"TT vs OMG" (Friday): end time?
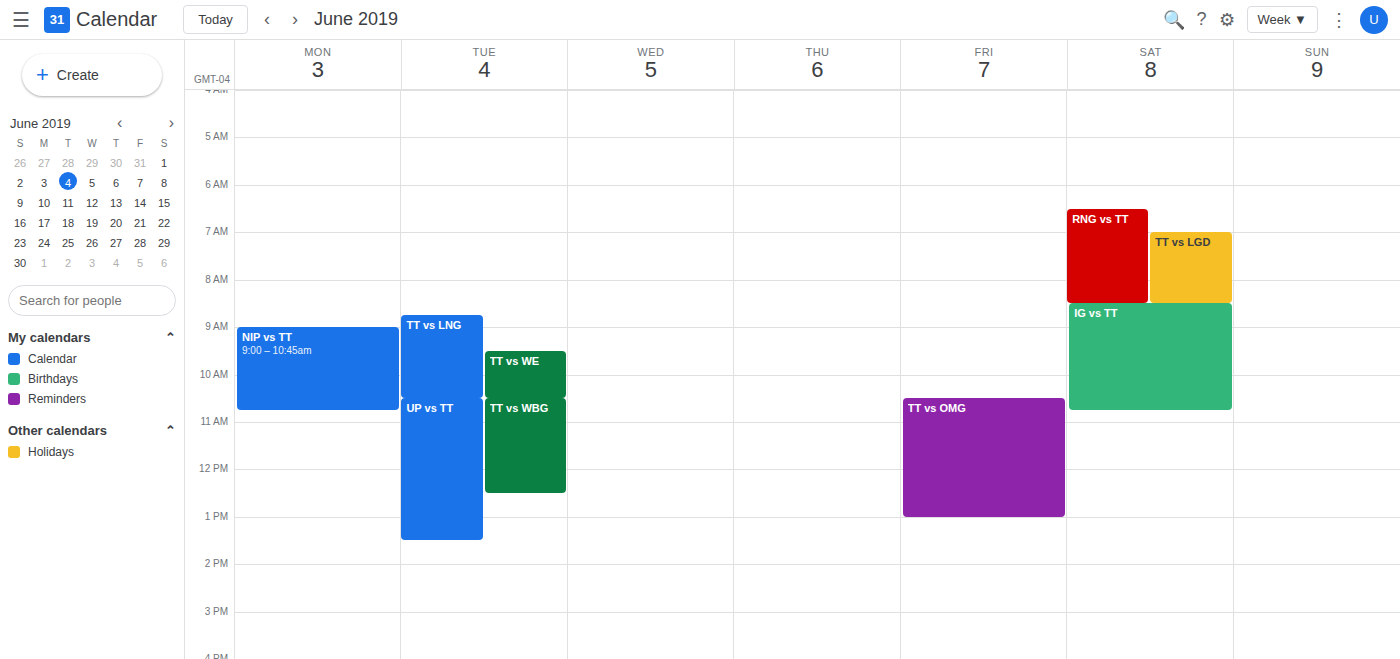
1:00 PM